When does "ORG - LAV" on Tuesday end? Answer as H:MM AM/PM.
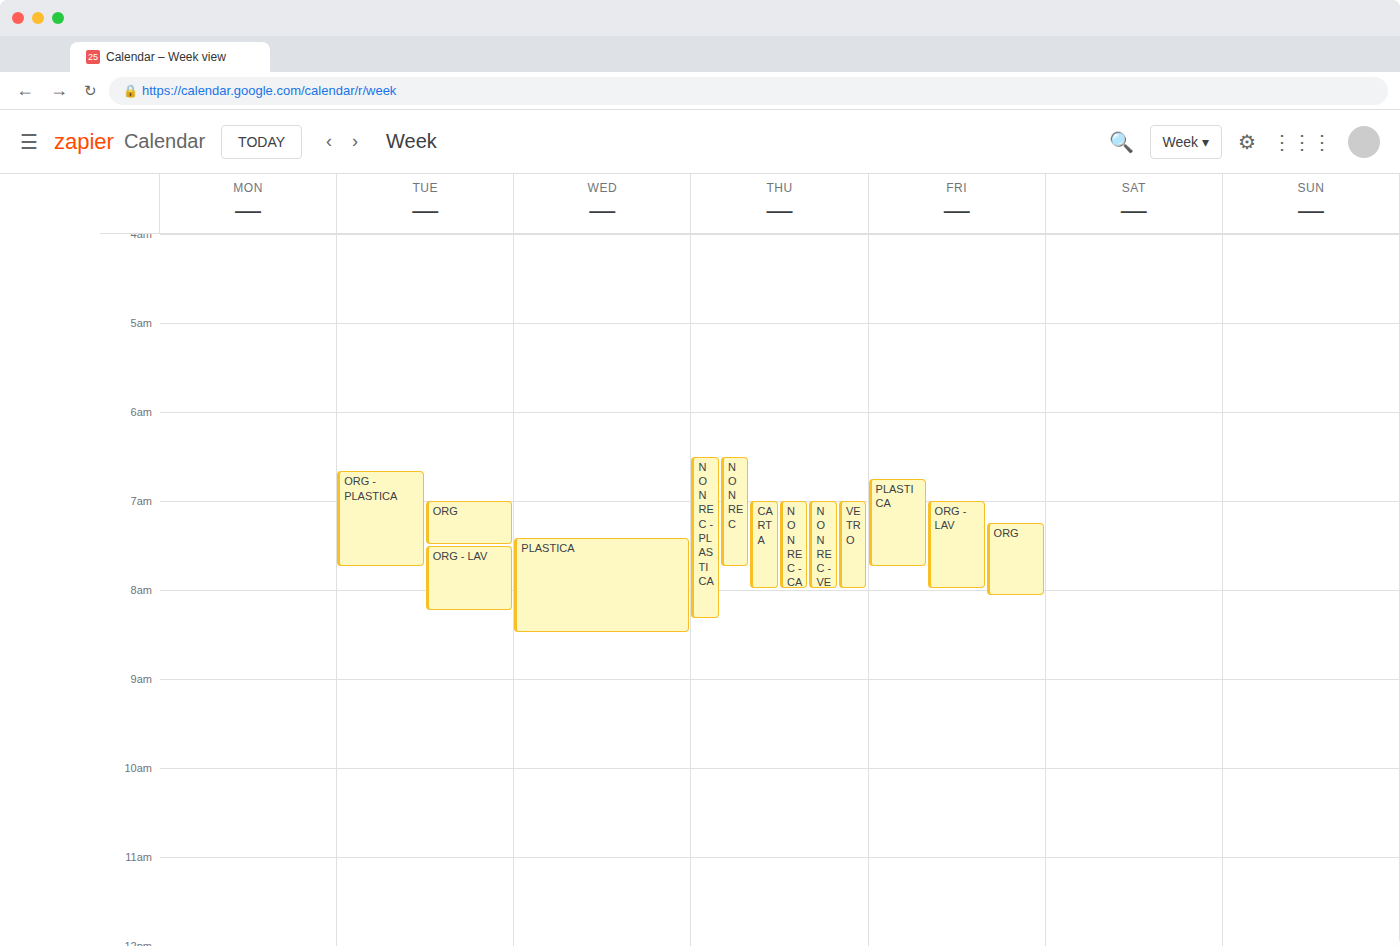
8:15 AM